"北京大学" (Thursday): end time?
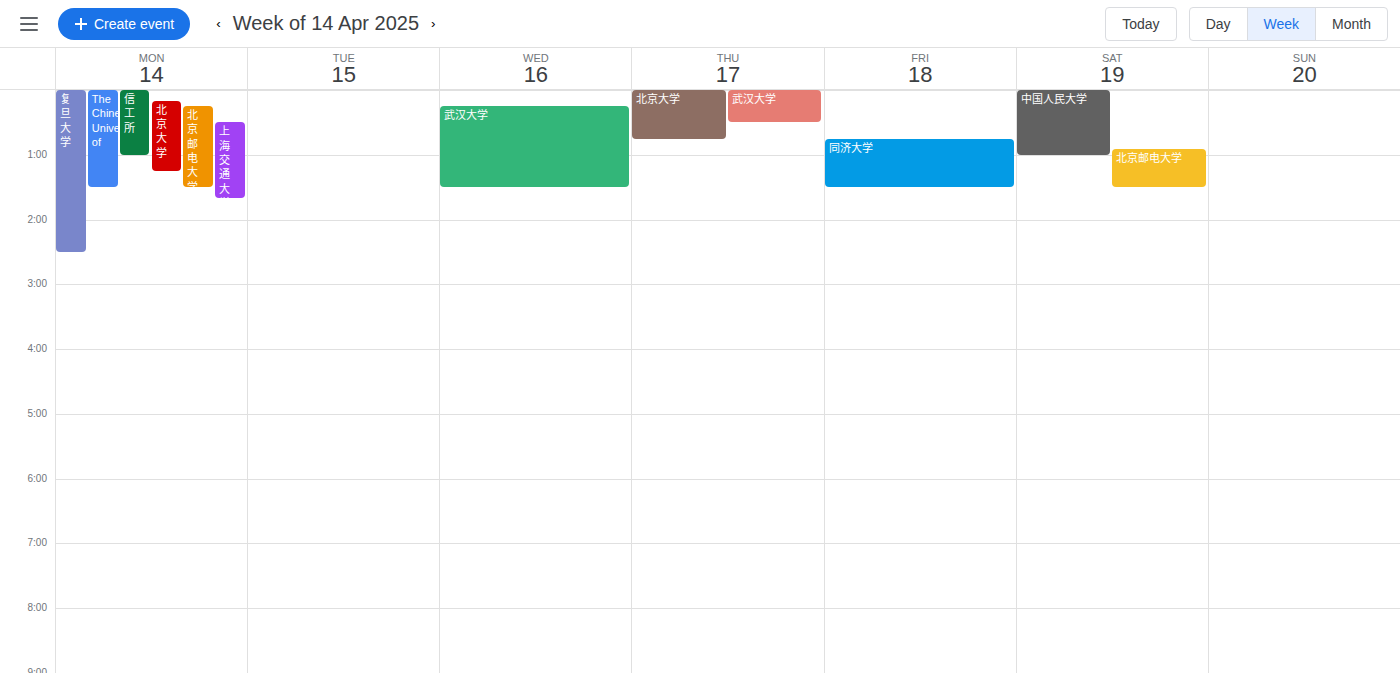
12:45 AM